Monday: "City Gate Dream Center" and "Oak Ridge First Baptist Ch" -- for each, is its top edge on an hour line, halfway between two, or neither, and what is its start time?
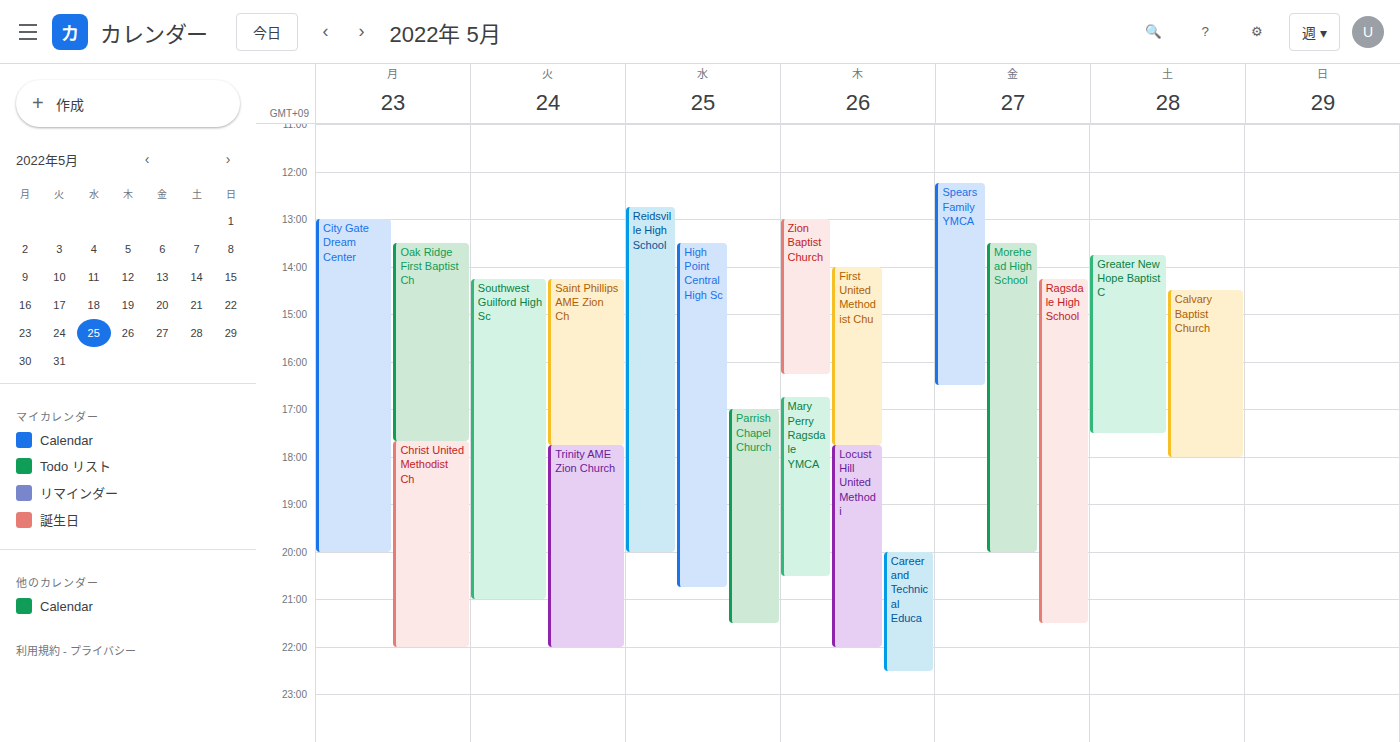
"City Gate Dream Center": 1:00 PM, exactly on the 1 PM line. "Oak Ridge First Baptist Ch": 1:30 PM, halfway between the 1 PM and 2 PM lines.